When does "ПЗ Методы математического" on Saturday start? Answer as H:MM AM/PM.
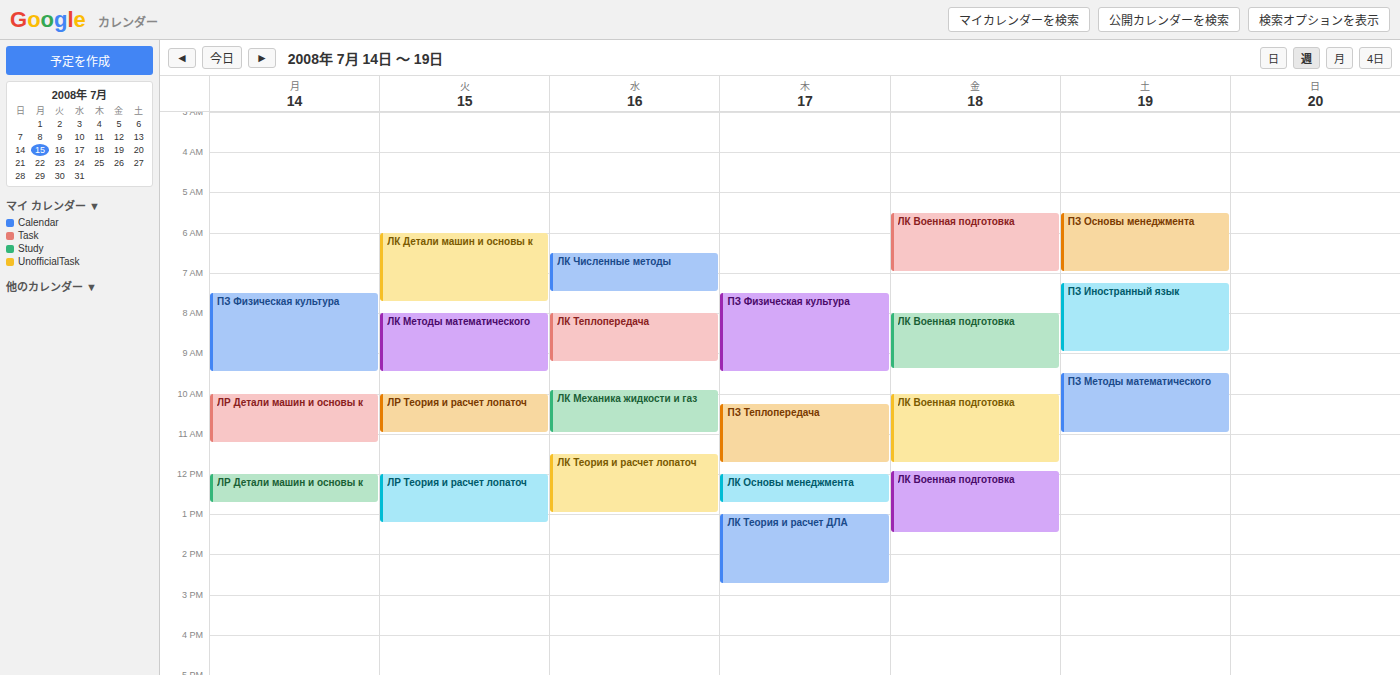
9:30 AM